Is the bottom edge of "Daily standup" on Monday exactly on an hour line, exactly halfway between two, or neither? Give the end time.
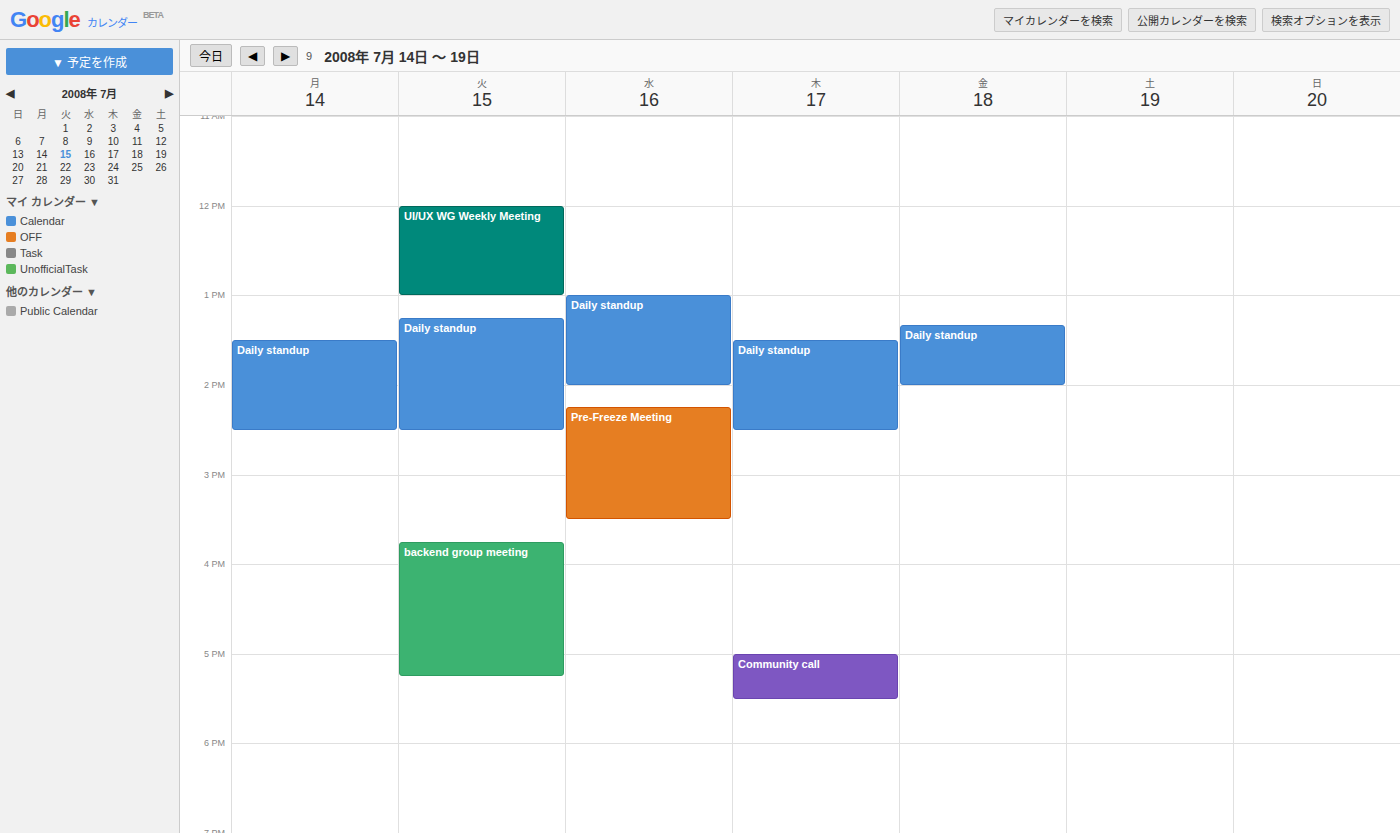
2:30 PM -- halfway between the 2 PM and 3 PM lines.